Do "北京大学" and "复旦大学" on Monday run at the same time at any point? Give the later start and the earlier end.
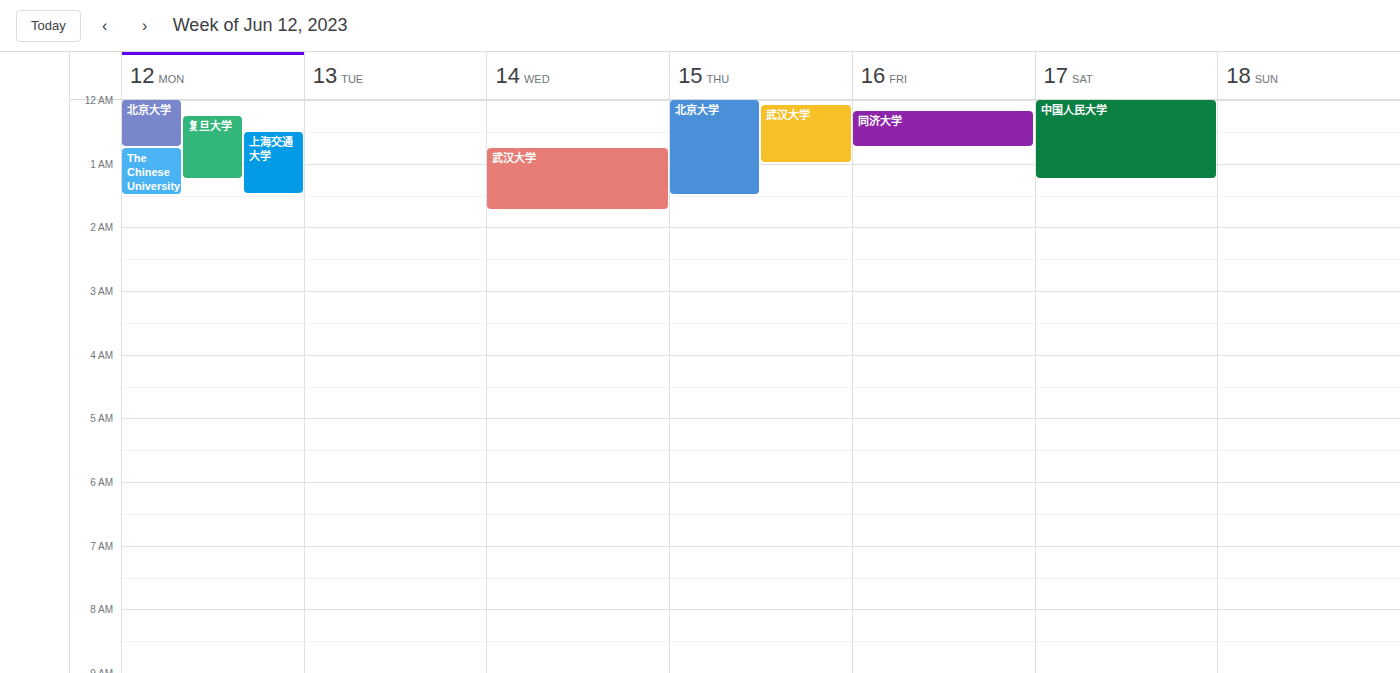
"复旦大学" starts at 12:15 AM, before "北京大学" ends at 12:45 AM -- they overlap.